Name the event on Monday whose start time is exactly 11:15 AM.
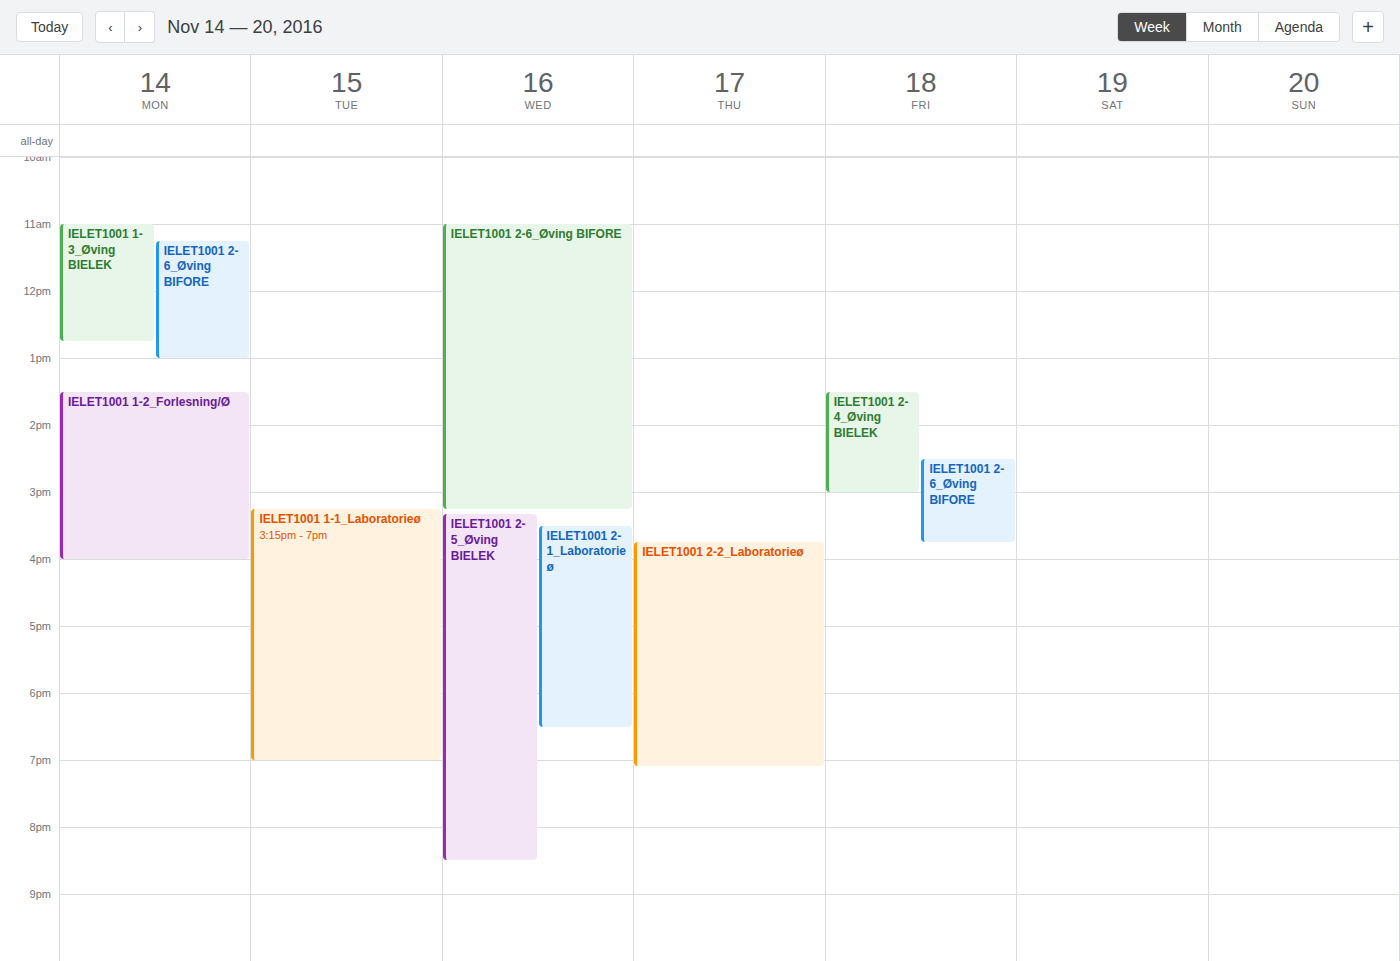
"IELET1001 2-6_Øving BIFORE"